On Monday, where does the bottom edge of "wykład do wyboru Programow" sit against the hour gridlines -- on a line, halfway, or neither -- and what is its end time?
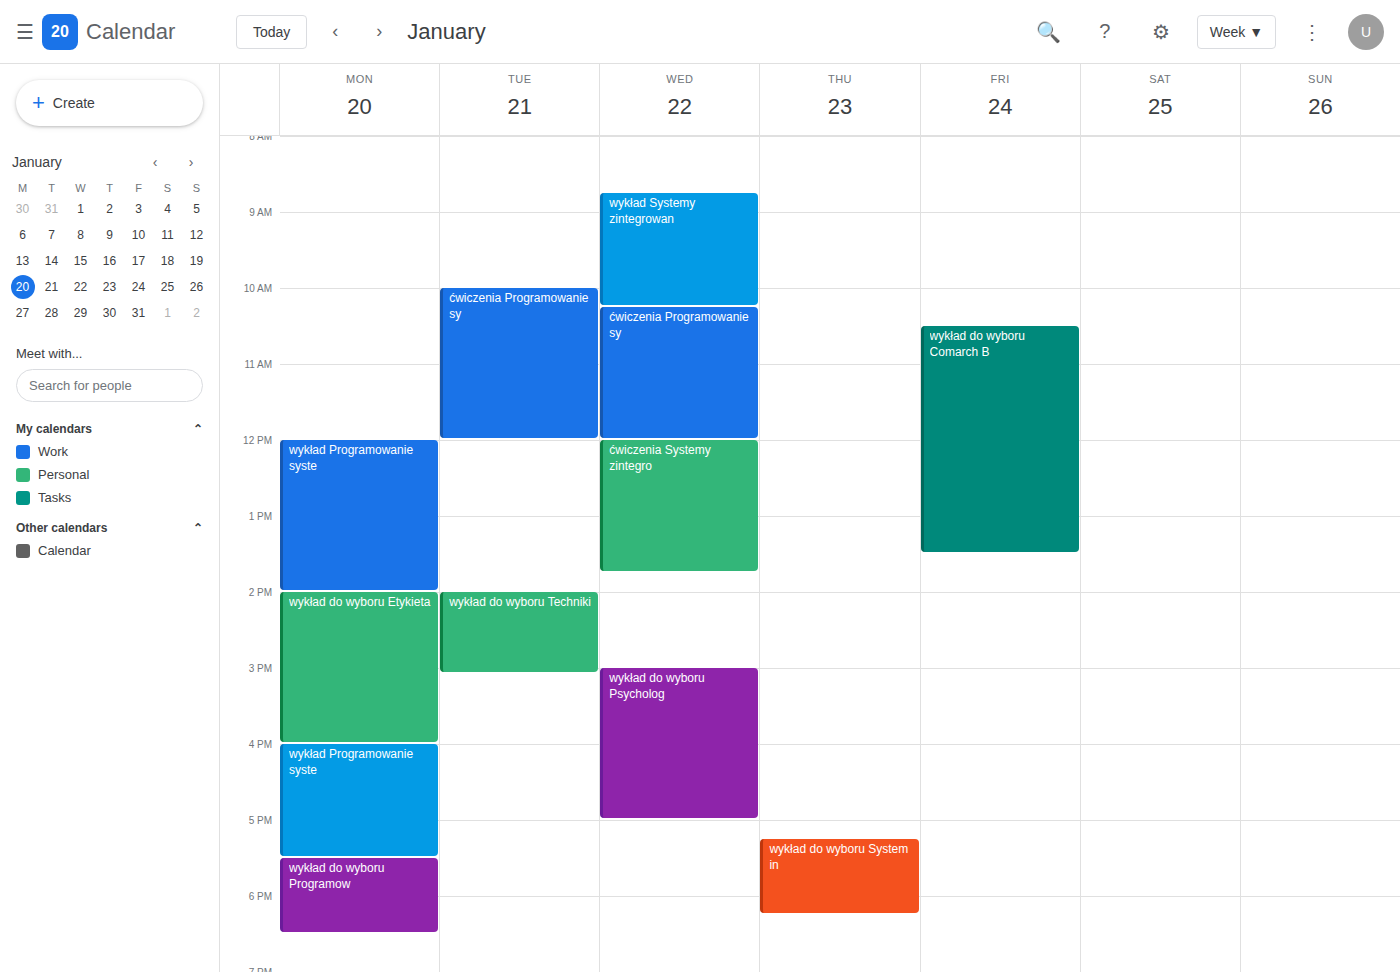
6:30 PM -- halfway between the 6 PM and 7 PM lines.